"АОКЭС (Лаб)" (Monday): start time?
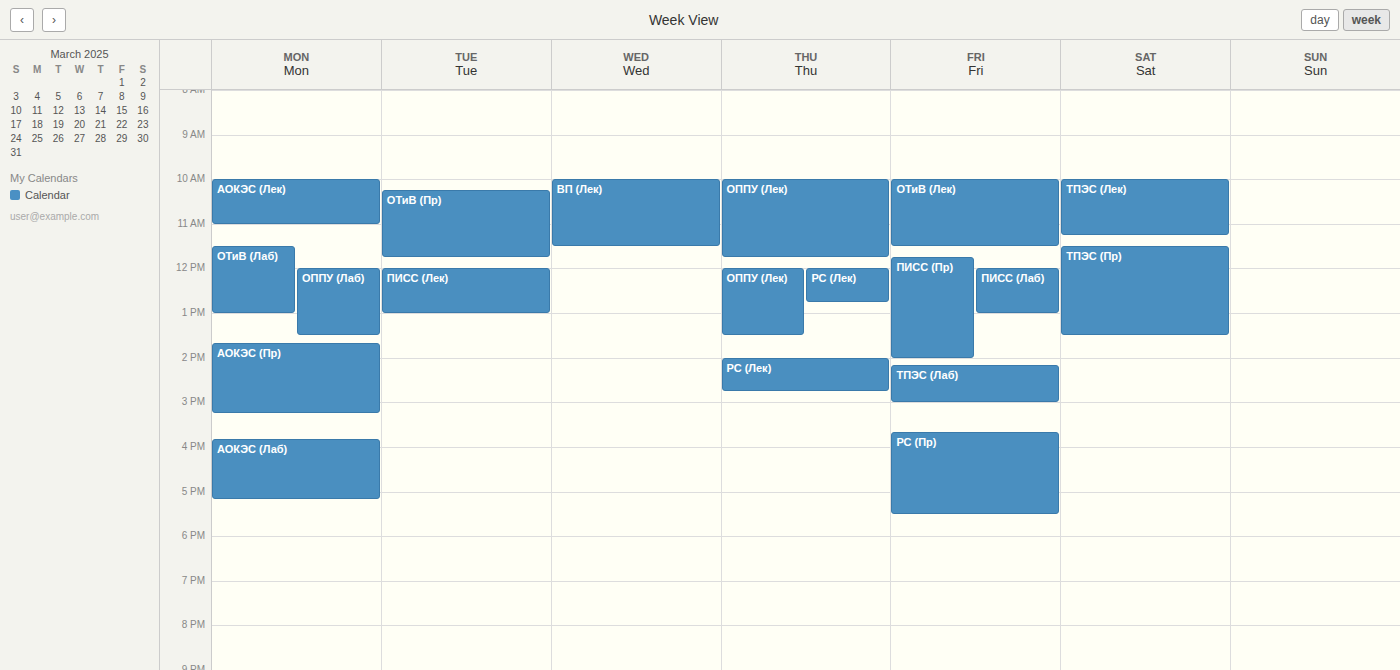
3:50 PM